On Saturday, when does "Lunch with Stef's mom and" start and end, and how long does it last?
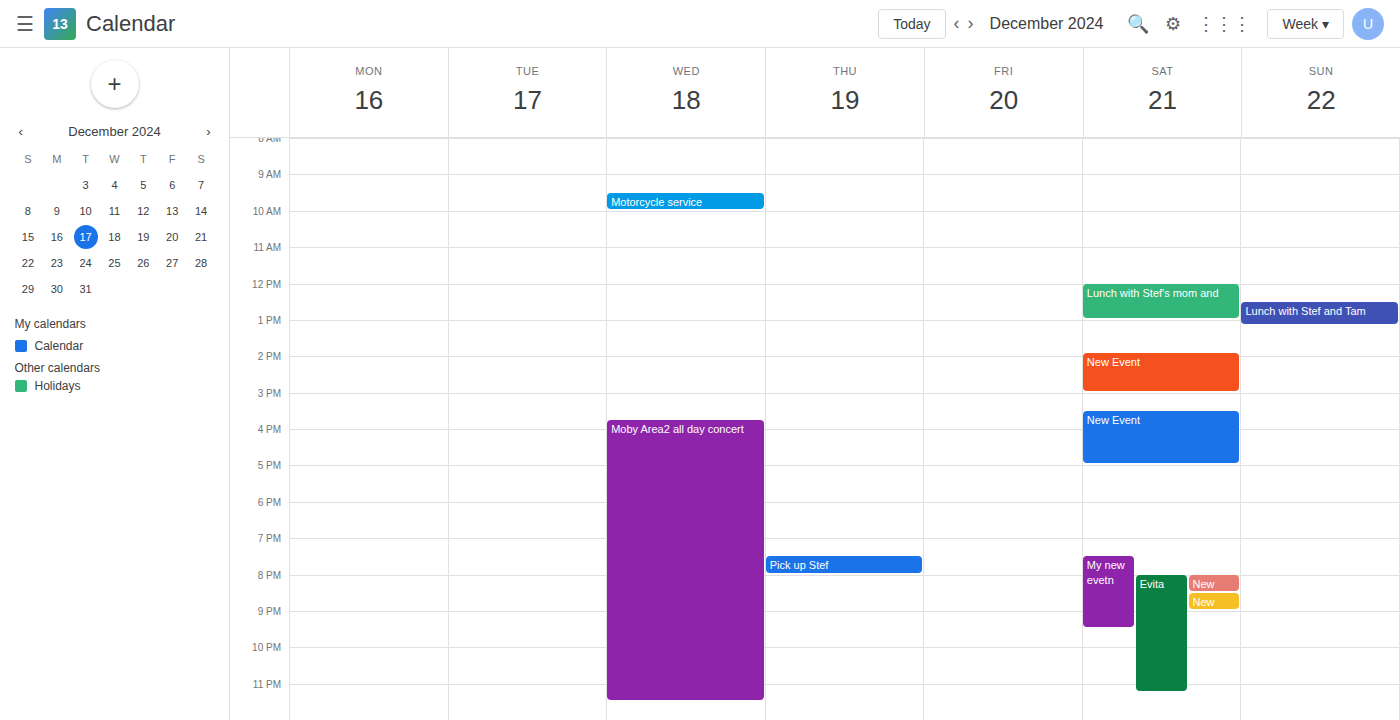
12:00 to 13:00, 1 hour